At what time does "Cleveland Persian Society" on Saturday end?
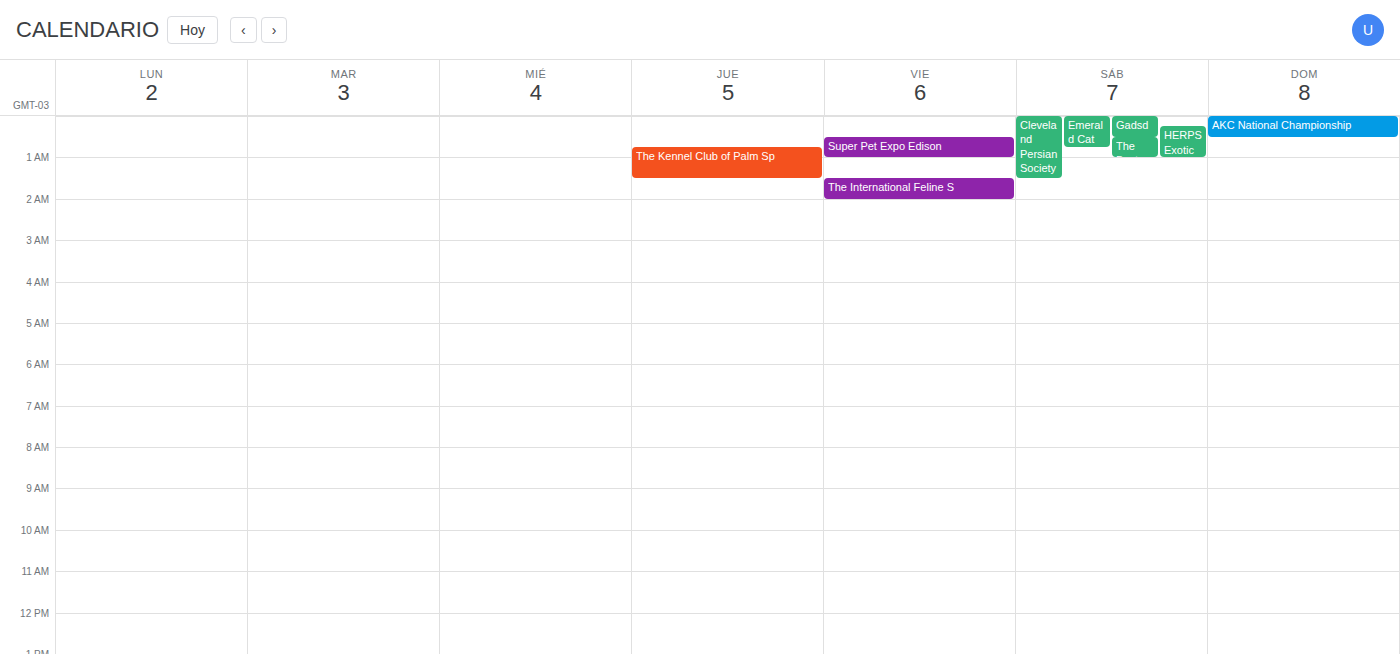
1:30 AM